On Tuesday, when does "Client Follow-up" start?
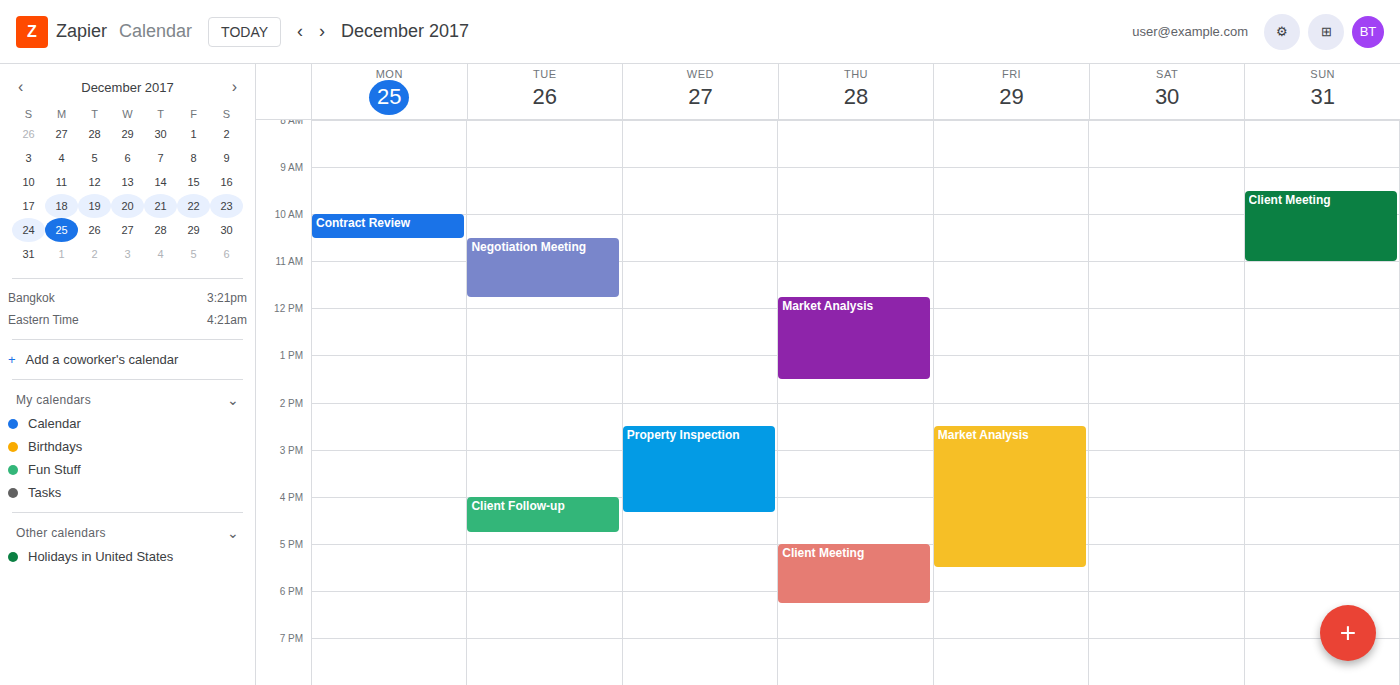
4:00 PM